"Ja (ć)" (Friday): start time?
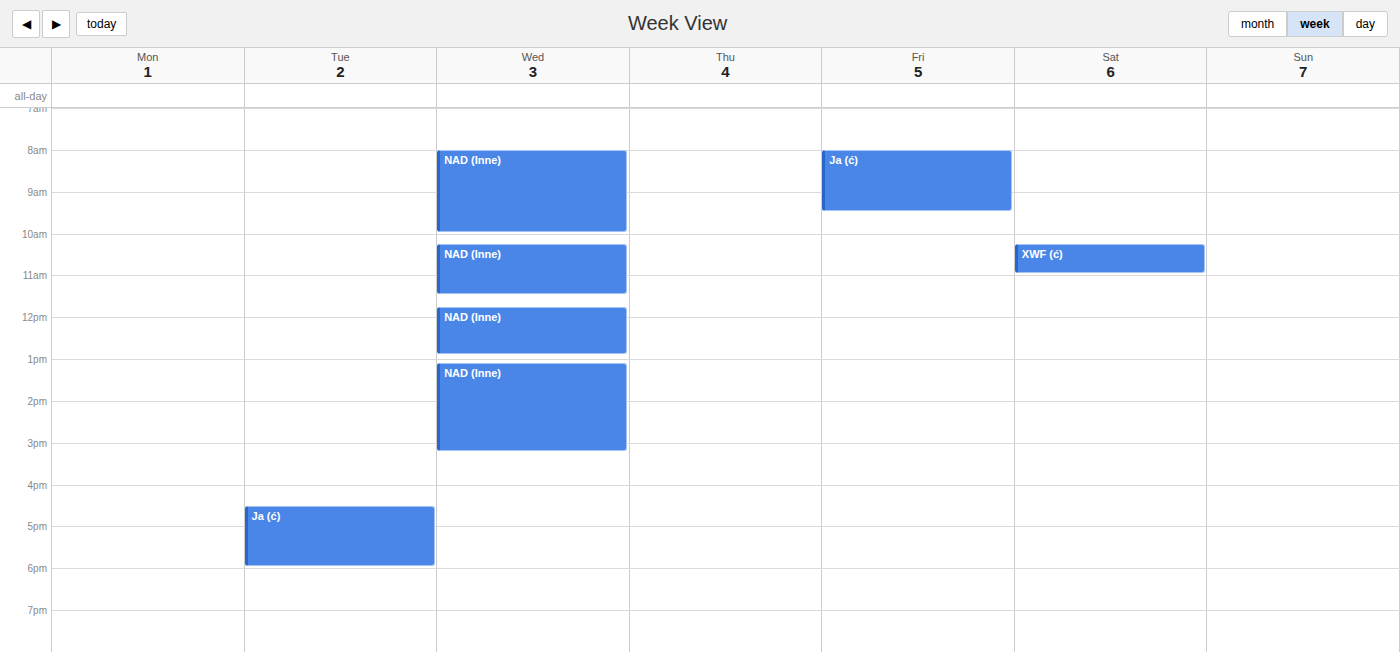
08:00